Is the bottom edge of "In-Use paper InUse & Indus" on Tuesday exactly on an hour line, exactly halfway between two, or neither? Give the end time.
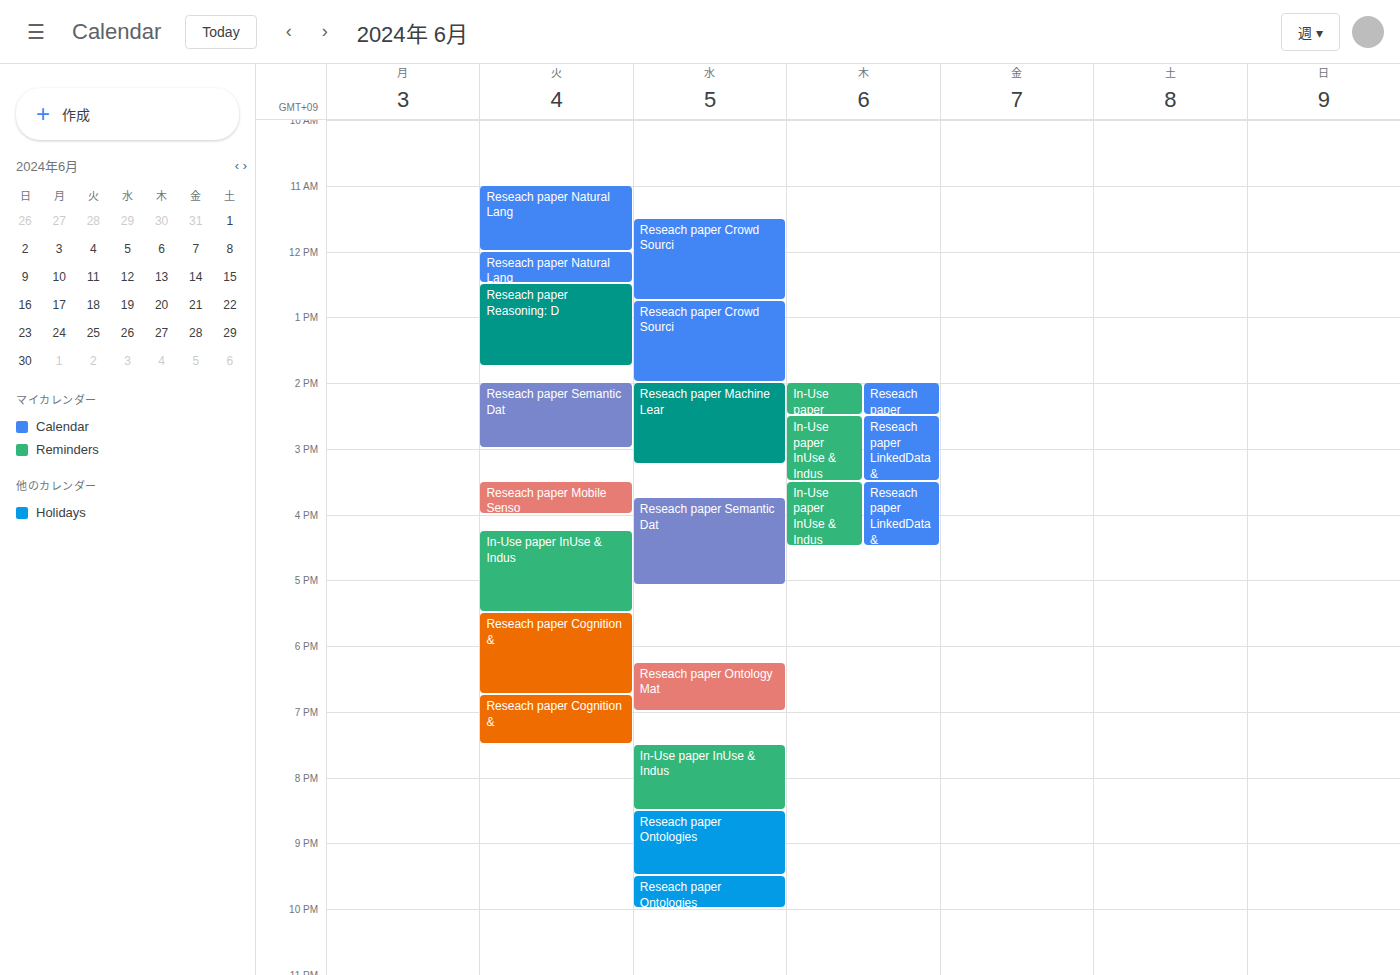
5:30 PM -- halfway between the 5 PM and 6 PM lines.